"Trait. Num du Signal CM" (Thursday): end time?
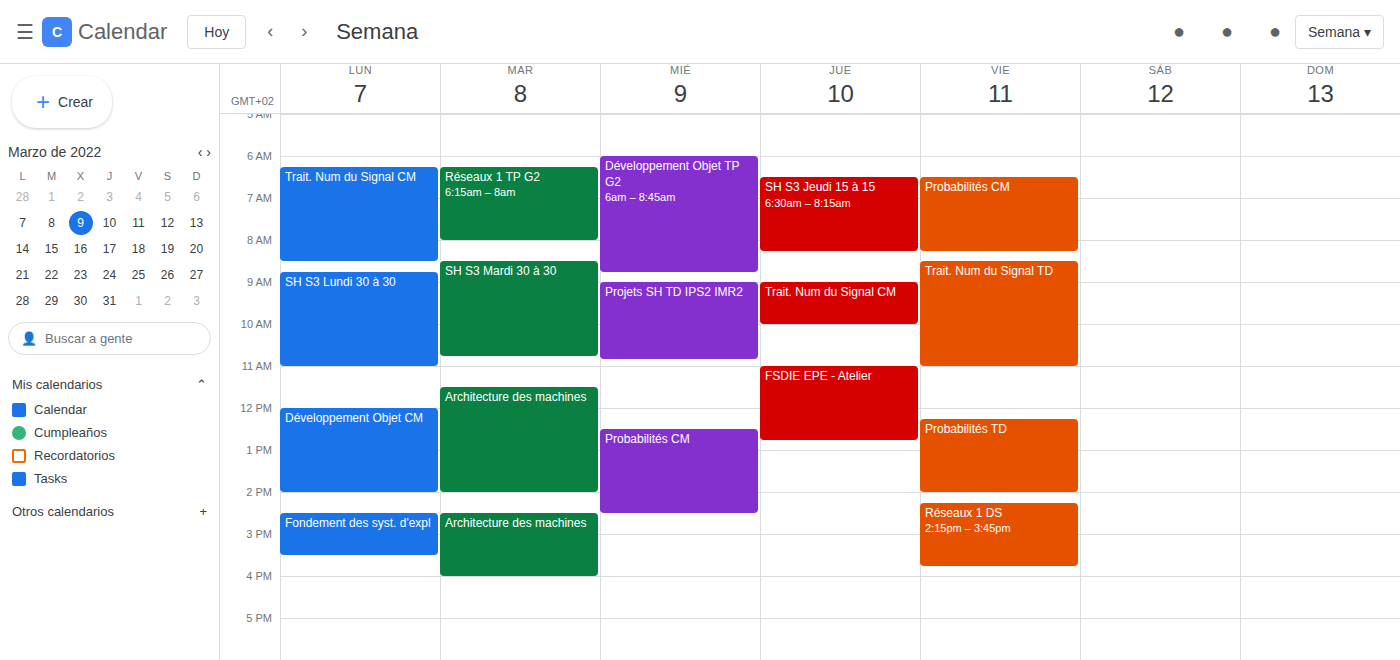
10:00